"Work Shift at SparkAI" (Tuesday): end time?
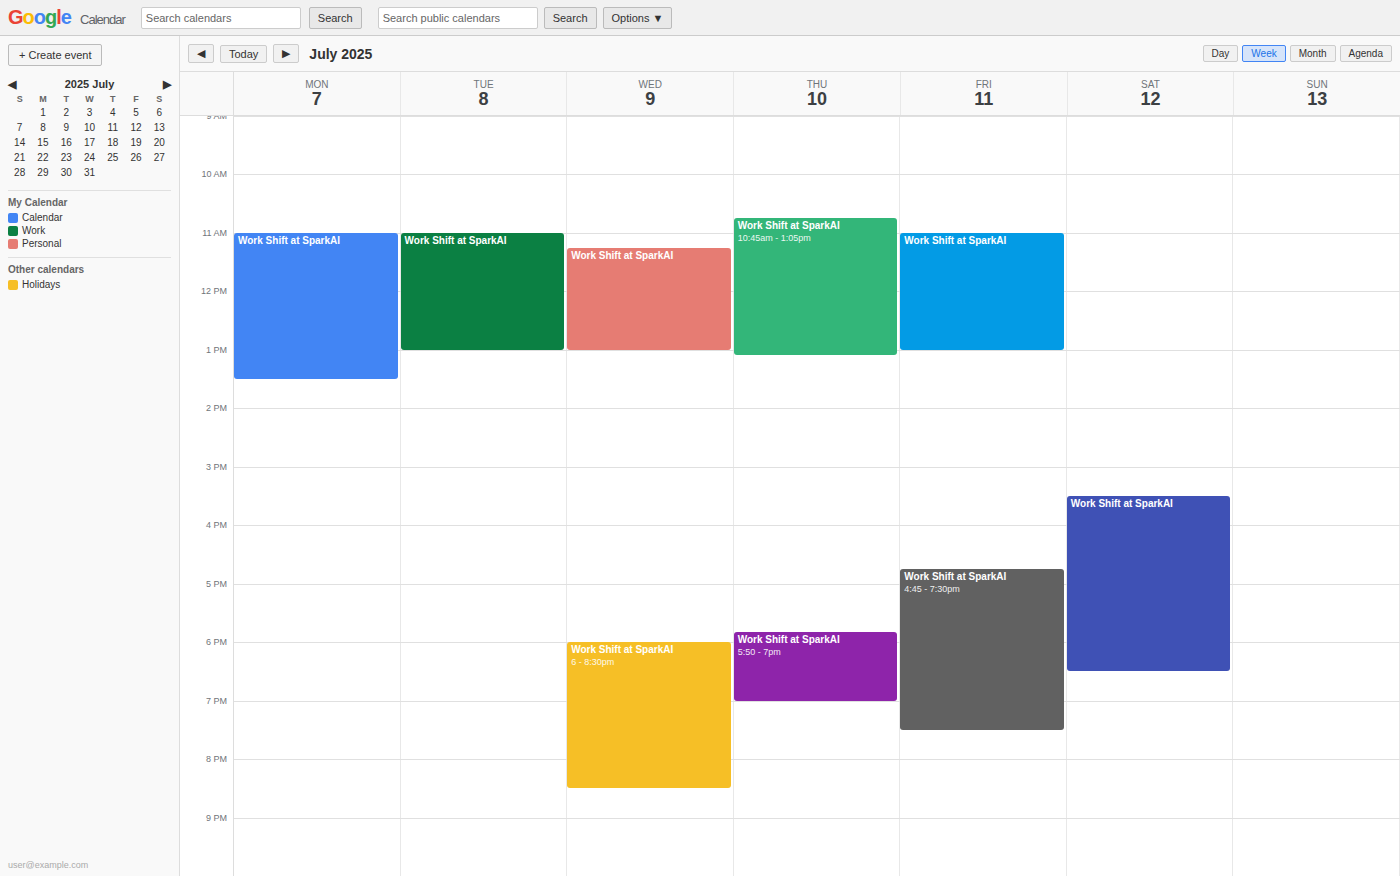
13:00